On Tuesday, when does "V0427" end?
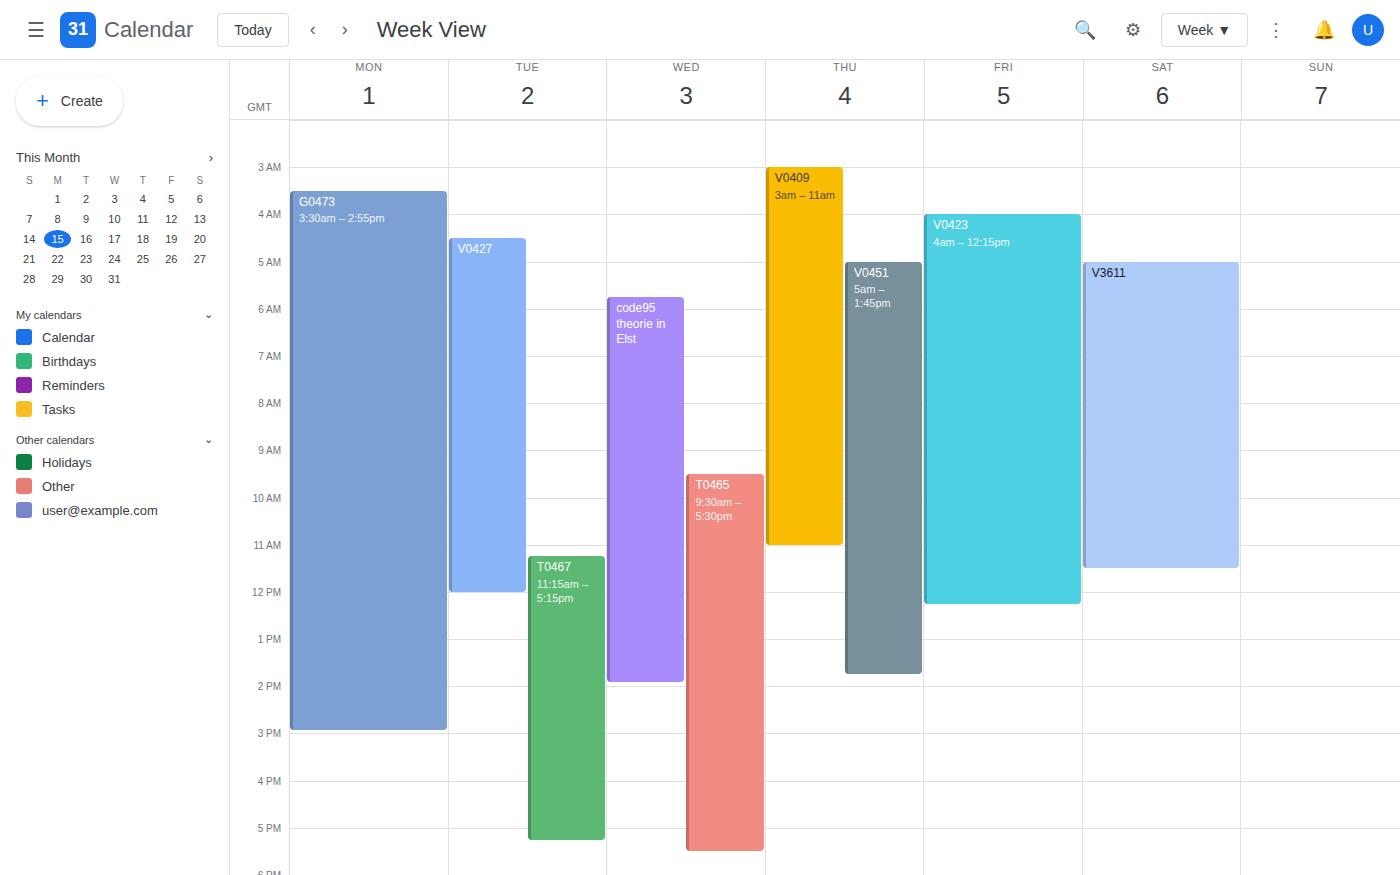
12:00 PM